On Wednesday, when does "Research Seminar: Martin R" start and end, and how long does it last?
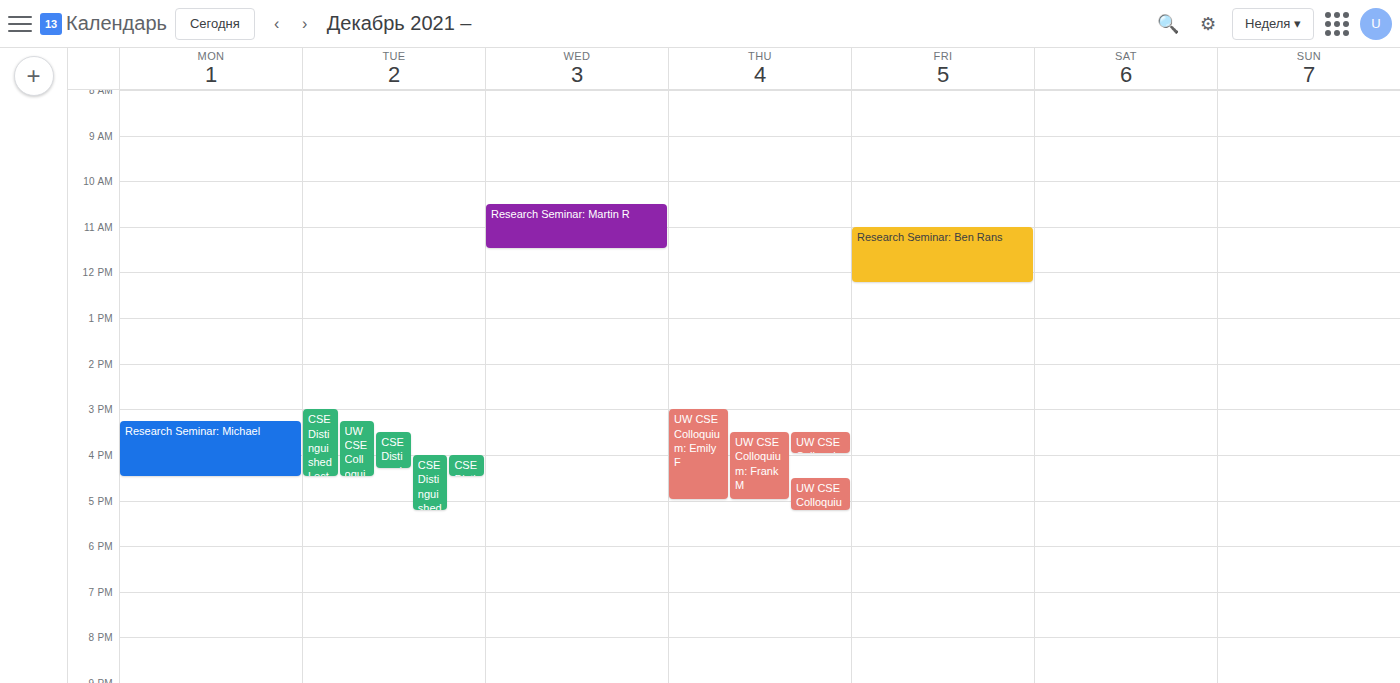
10:30 AM to 11:30 AM, 1 hour